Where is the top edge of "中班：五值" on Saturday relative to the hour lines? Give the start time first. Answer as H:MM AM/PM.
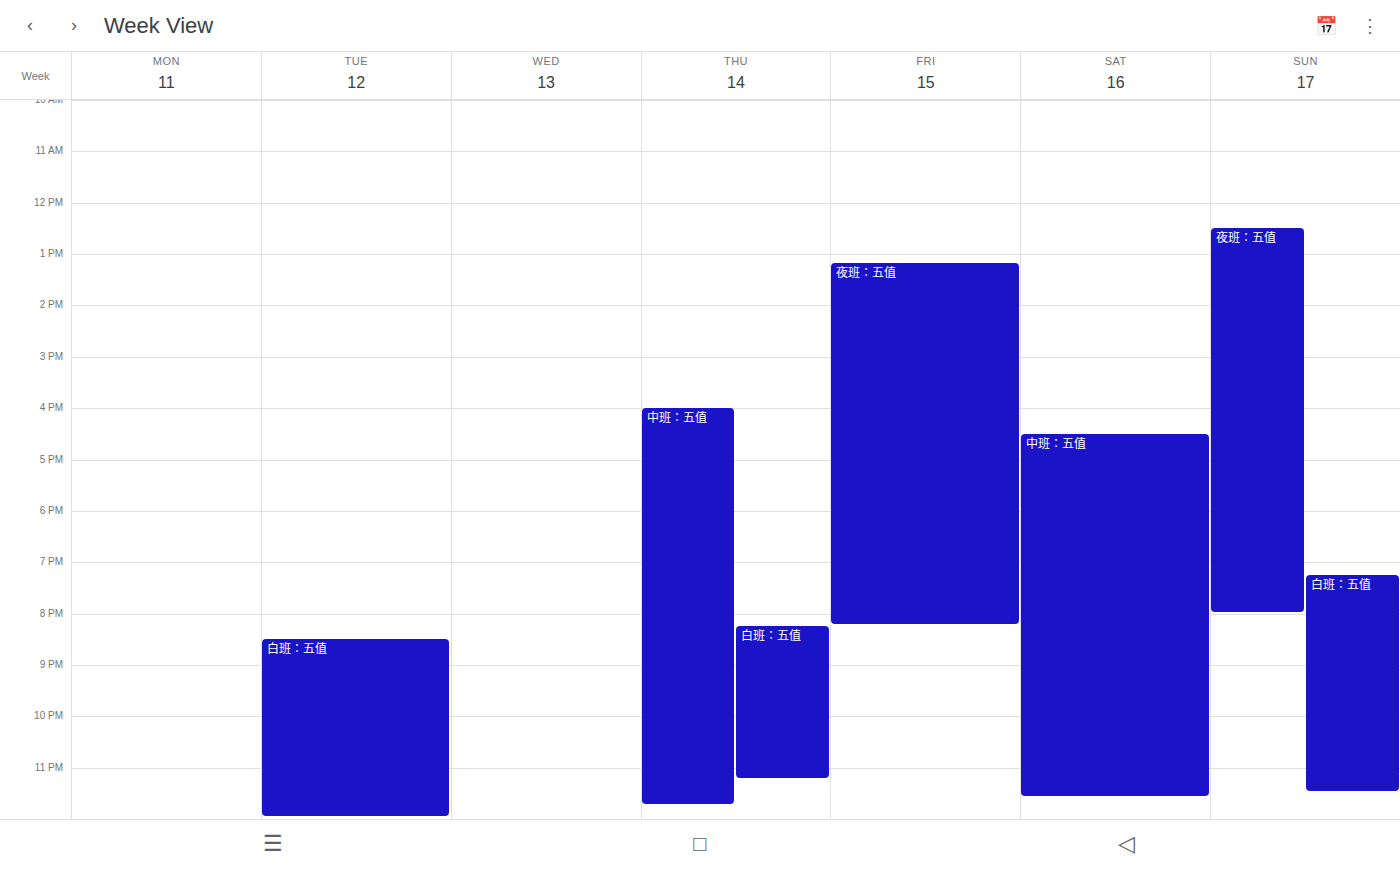
4:30 PM -- halfway between the 4 PM and 5 PM lines.